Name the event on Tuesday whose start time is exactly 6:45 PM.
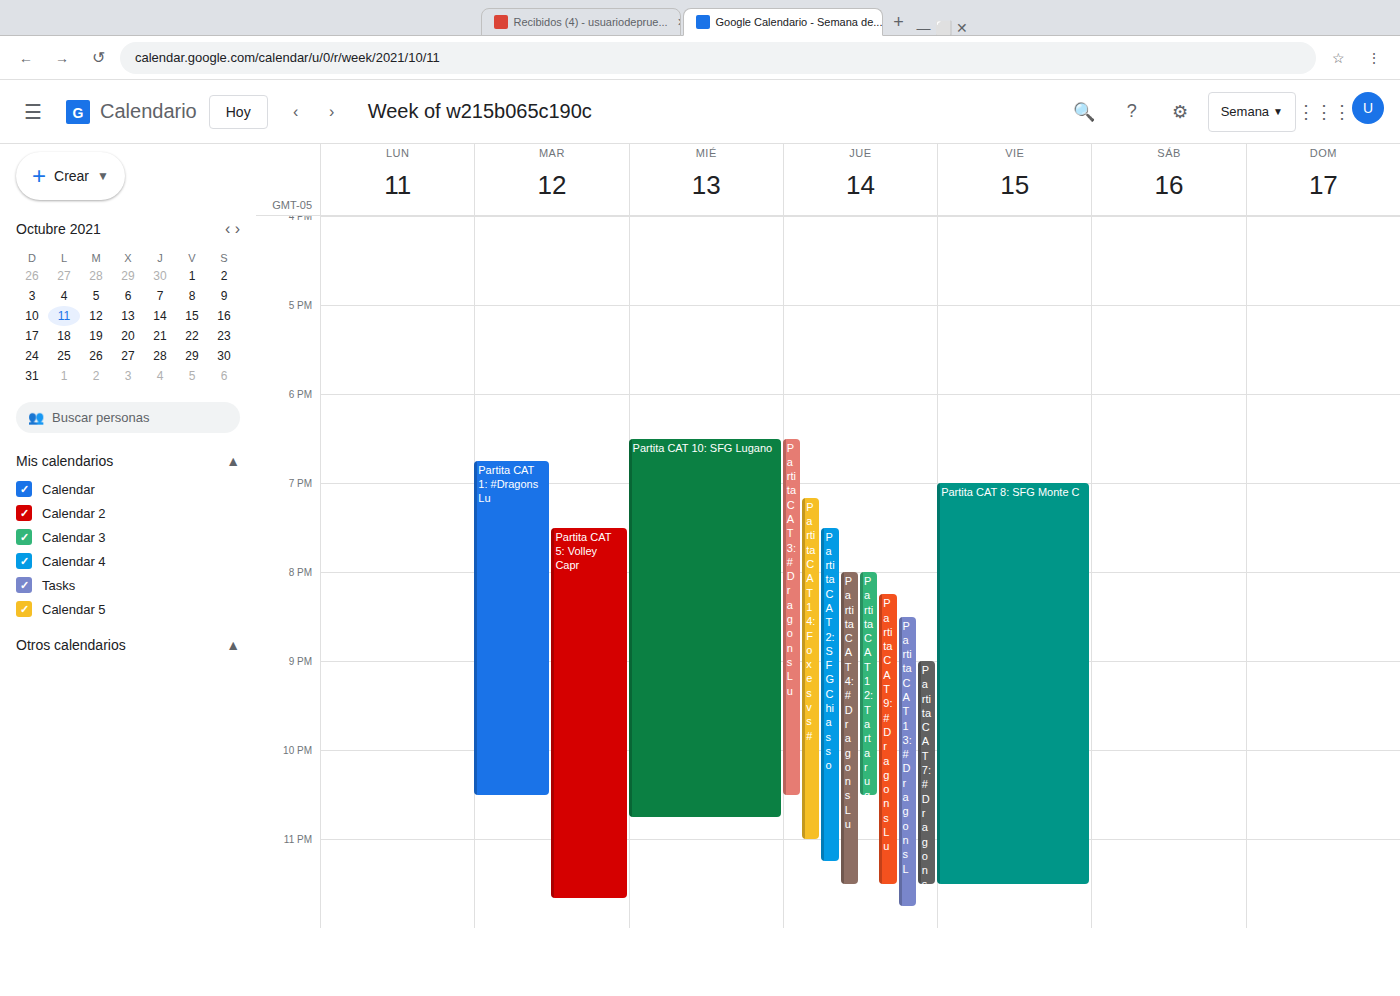
"Partita CAT 1: #Dragons Lu"